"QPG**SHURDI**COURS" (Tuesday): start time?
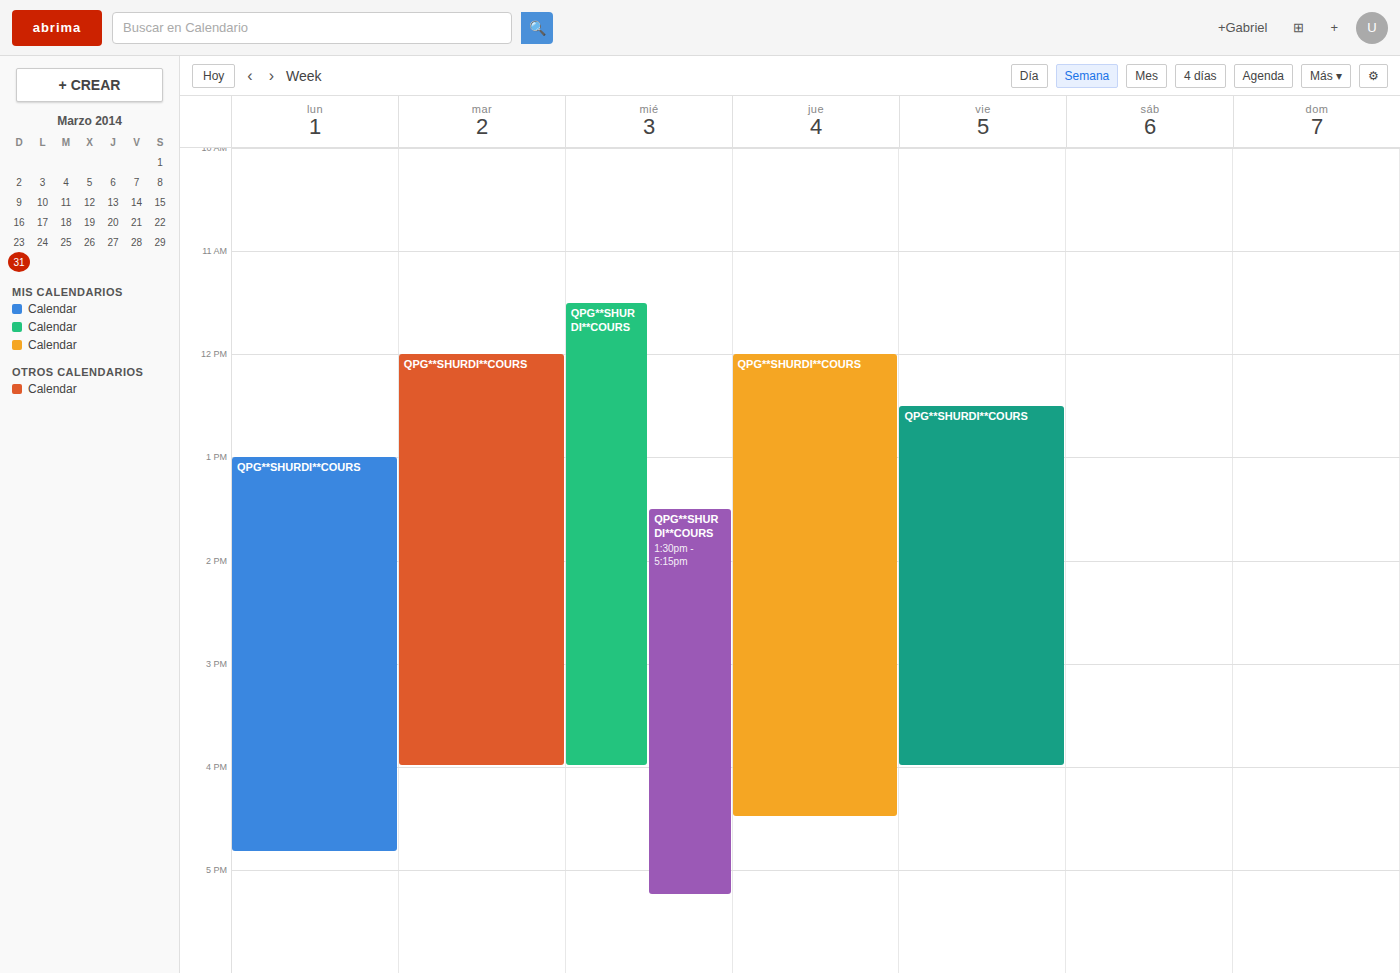
12:00 PM